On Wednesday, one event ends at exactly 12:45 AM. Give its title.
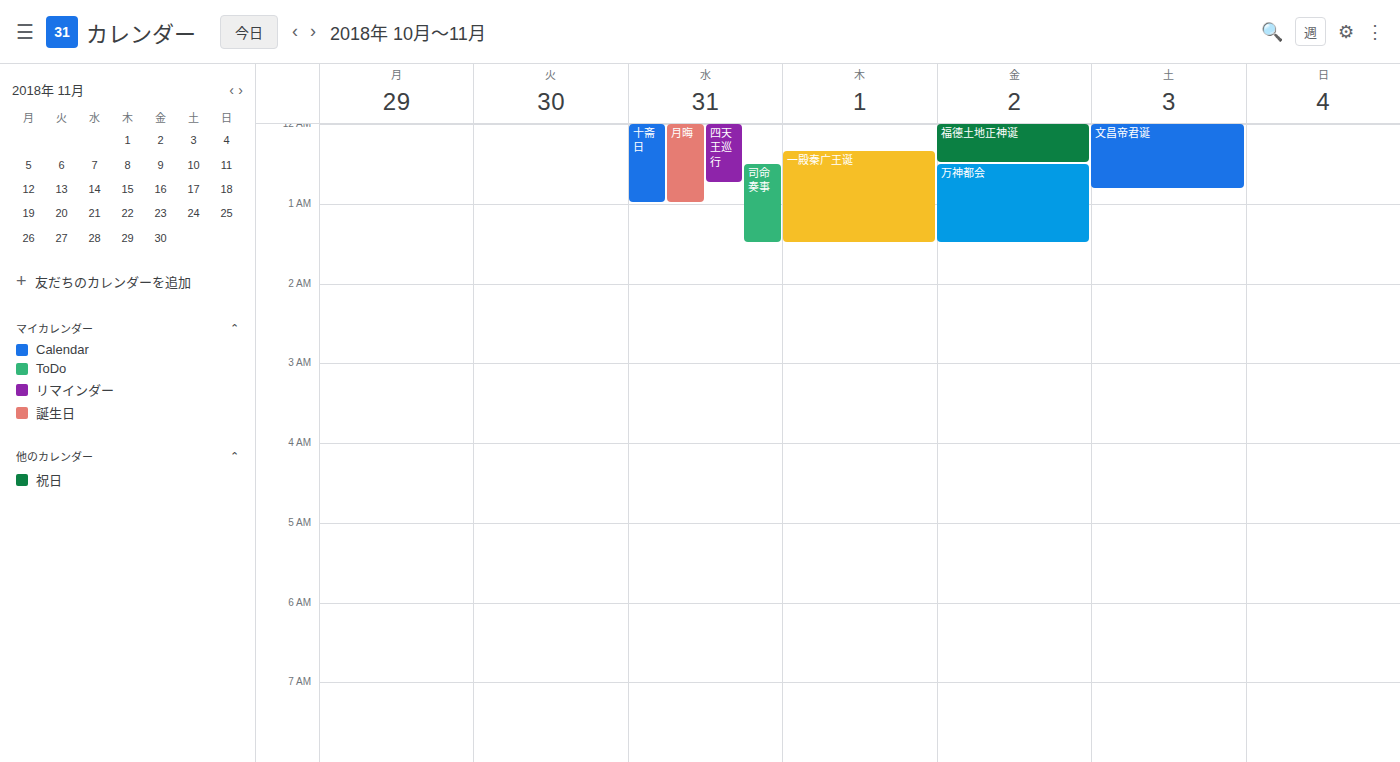
"四天王巡行"